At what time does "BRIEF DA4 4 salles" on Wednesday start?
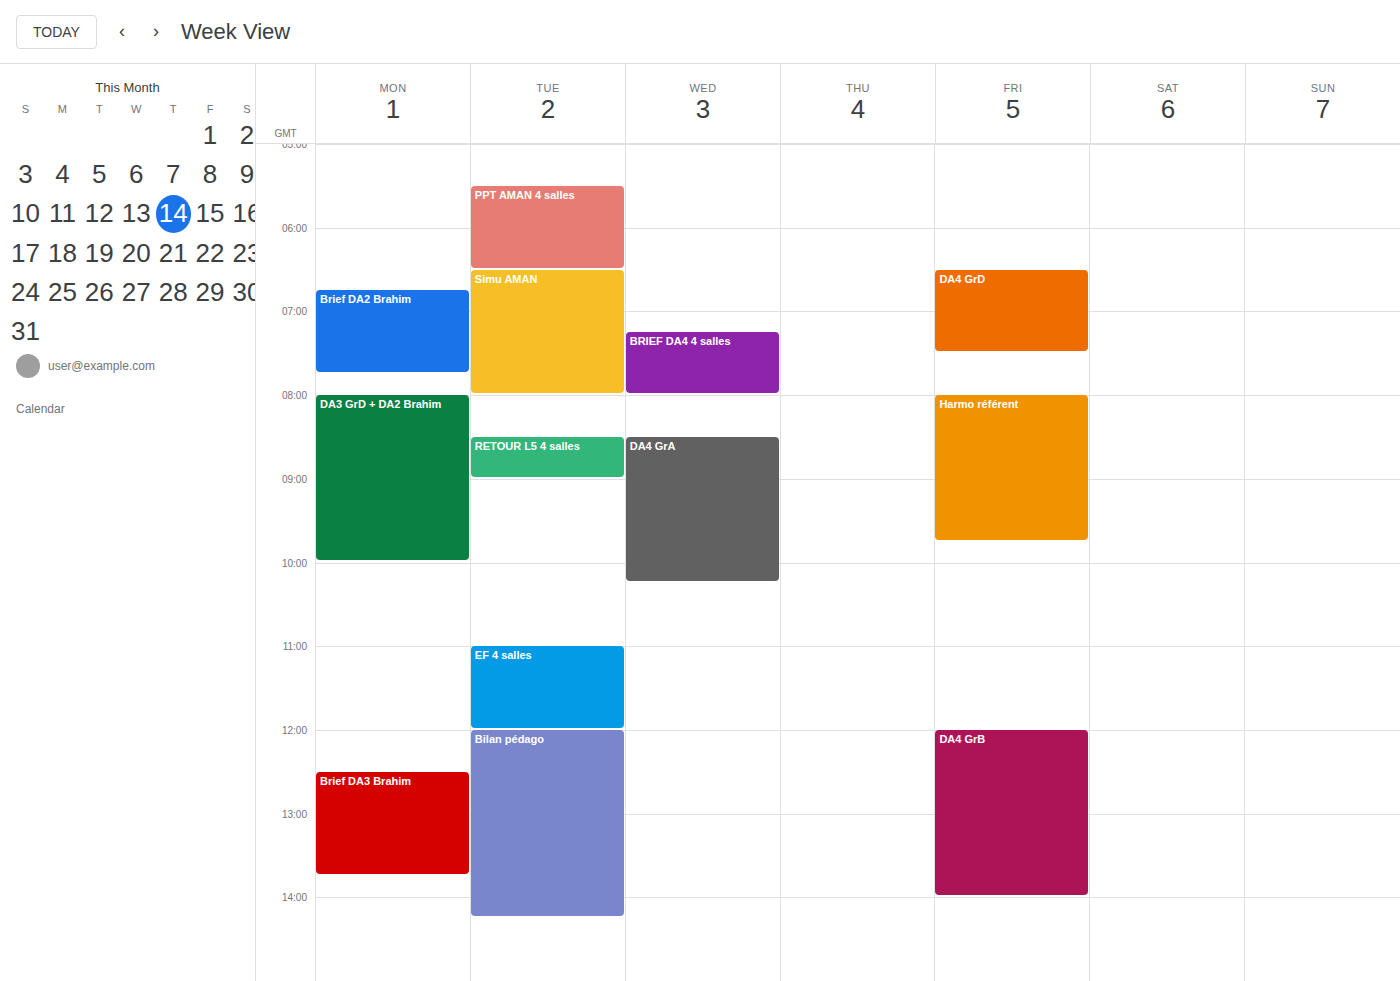
7:15 AM